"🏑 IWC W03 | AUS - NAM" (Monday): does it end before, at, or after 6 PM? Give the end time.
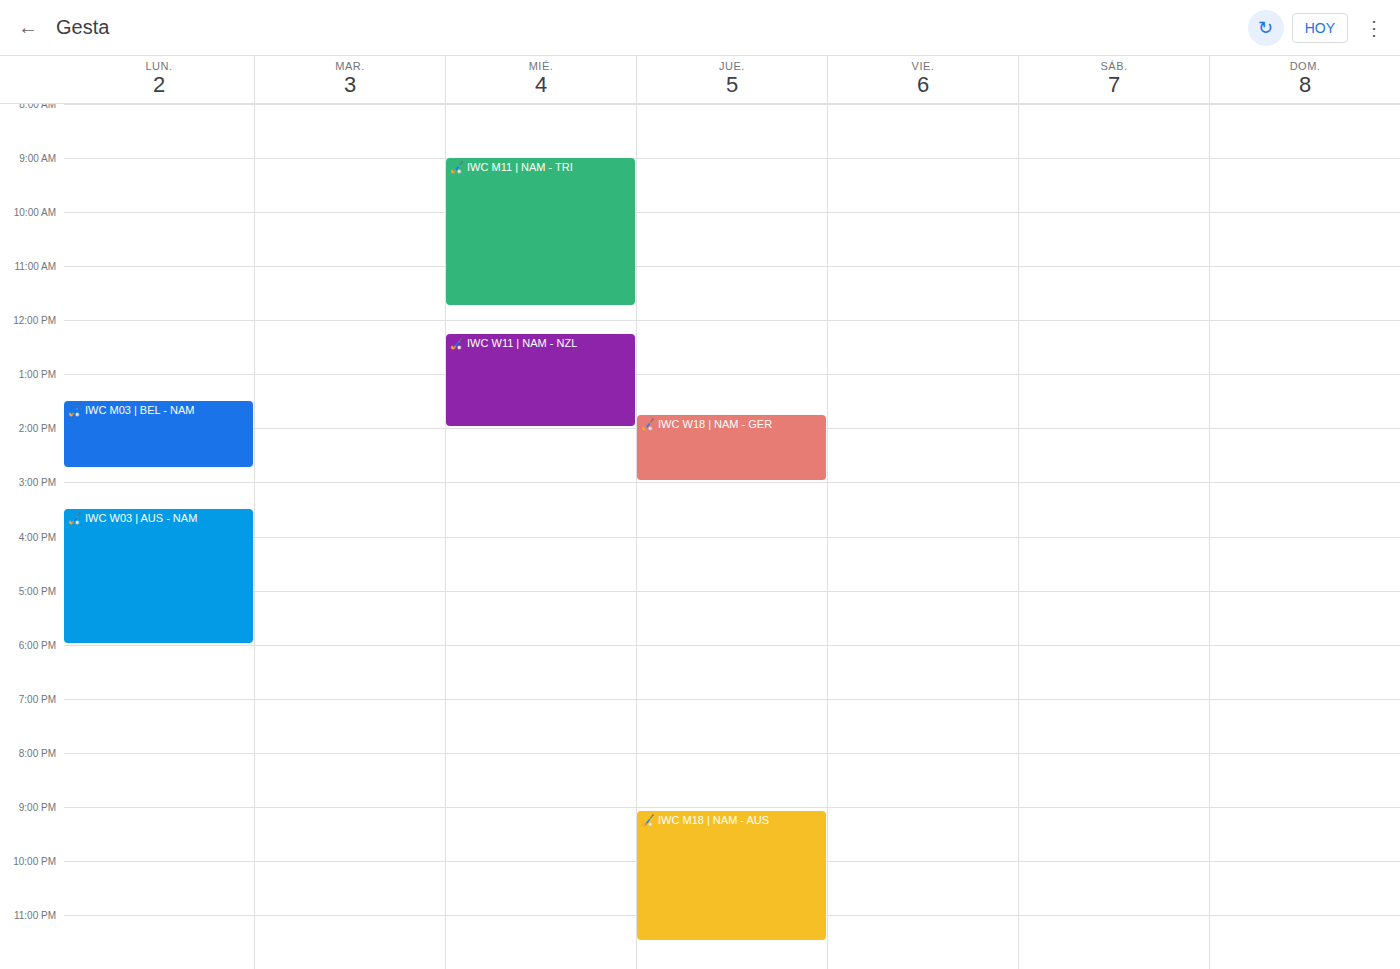
6:00 PM -- exactly at 6 PM, on the 6 PM line.